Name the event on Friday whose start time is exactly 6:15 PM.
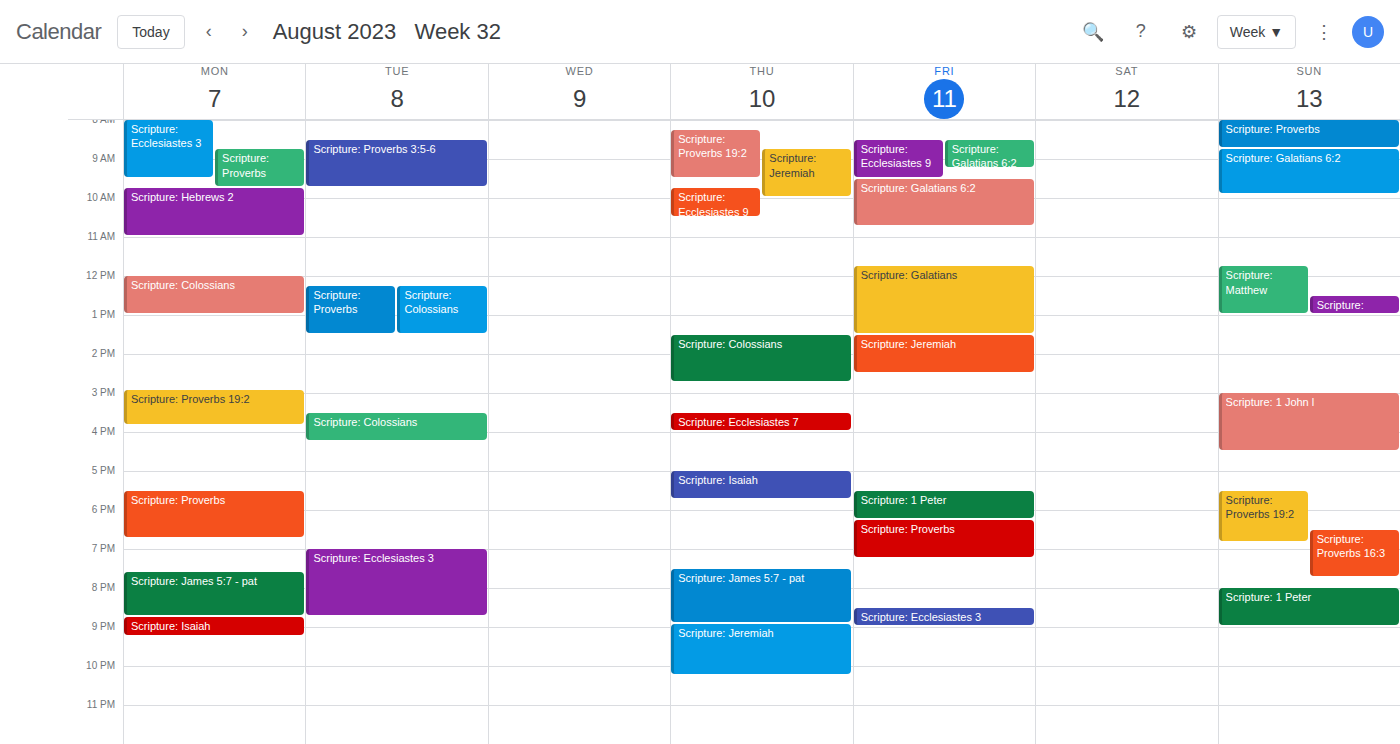
"Scripture: Proverbs"